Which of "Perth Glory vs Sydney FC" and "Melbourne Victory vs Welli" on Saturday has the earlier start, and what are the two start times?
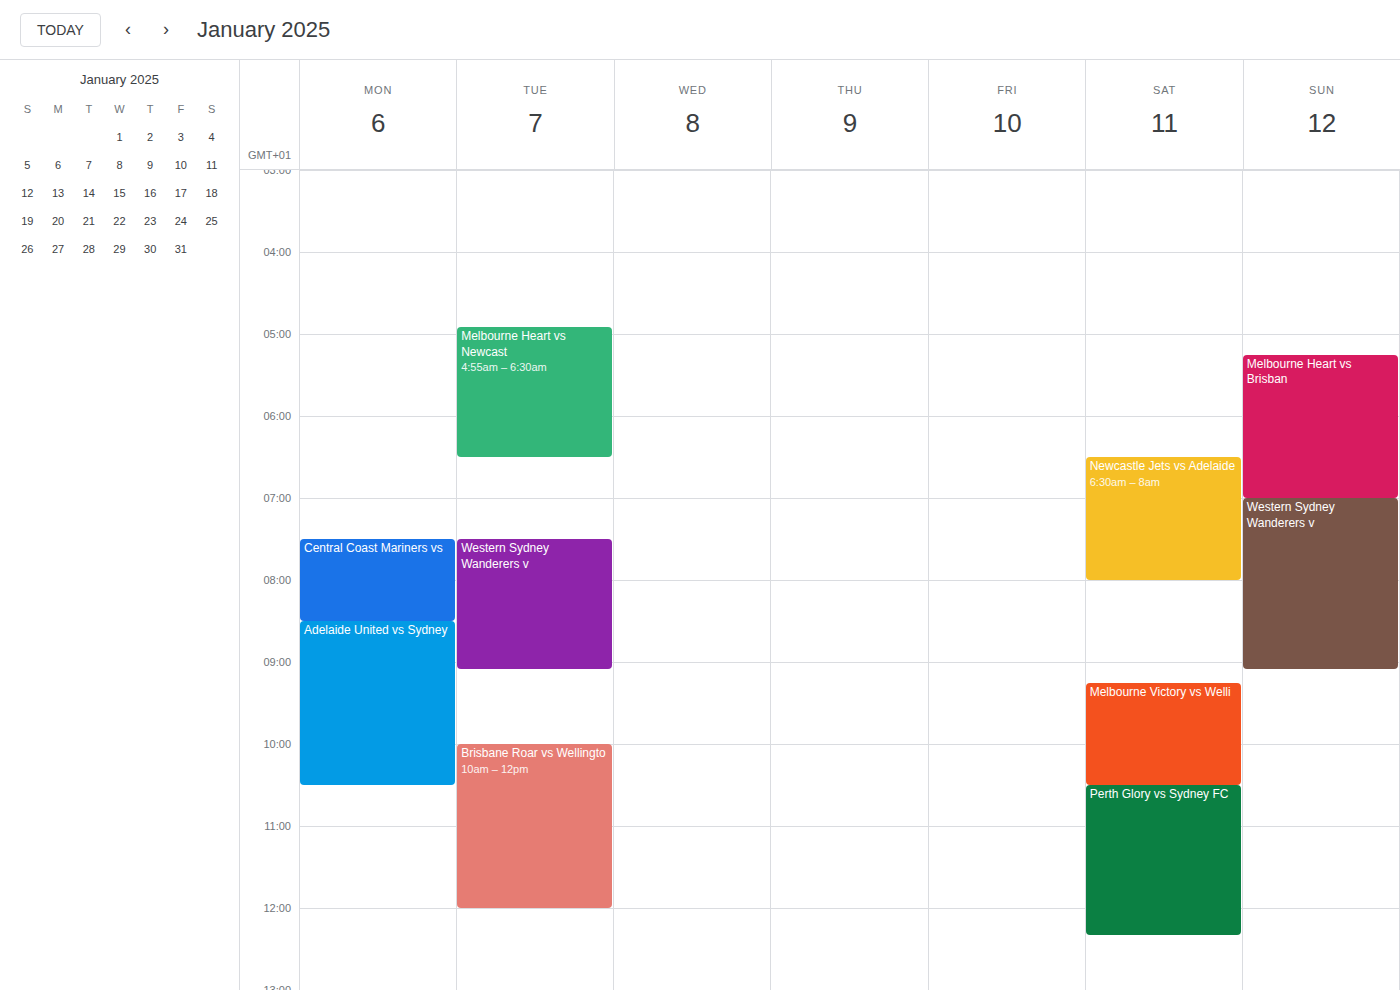
"Melbourne Victory vs Welli" 9:15 AM; "Perth Glory vs Sydney FC" 10:30 AM.